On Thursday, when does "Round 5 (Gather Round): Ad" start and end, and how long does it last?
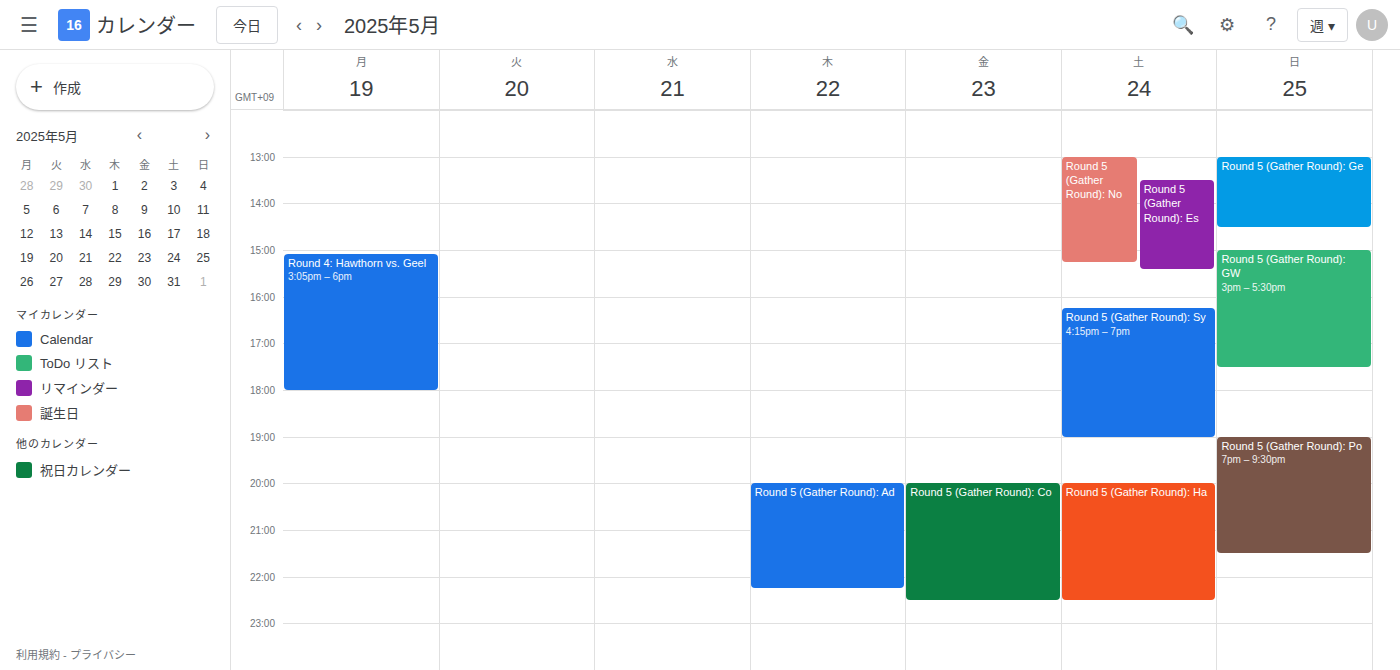
8:00 PM to 10:15 PM, 2 hours 15 minutes